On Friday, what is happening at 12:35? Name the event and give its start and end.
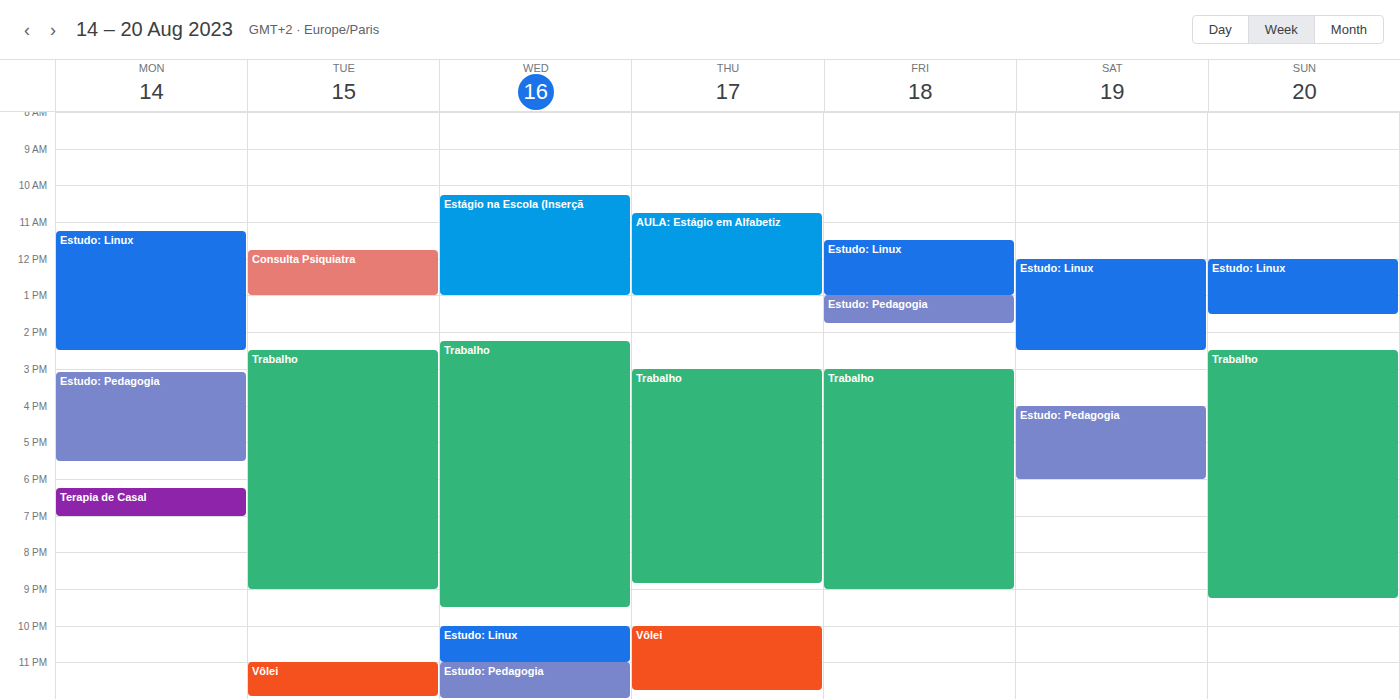
"Estudo: Linux", 11:30 to 13:00